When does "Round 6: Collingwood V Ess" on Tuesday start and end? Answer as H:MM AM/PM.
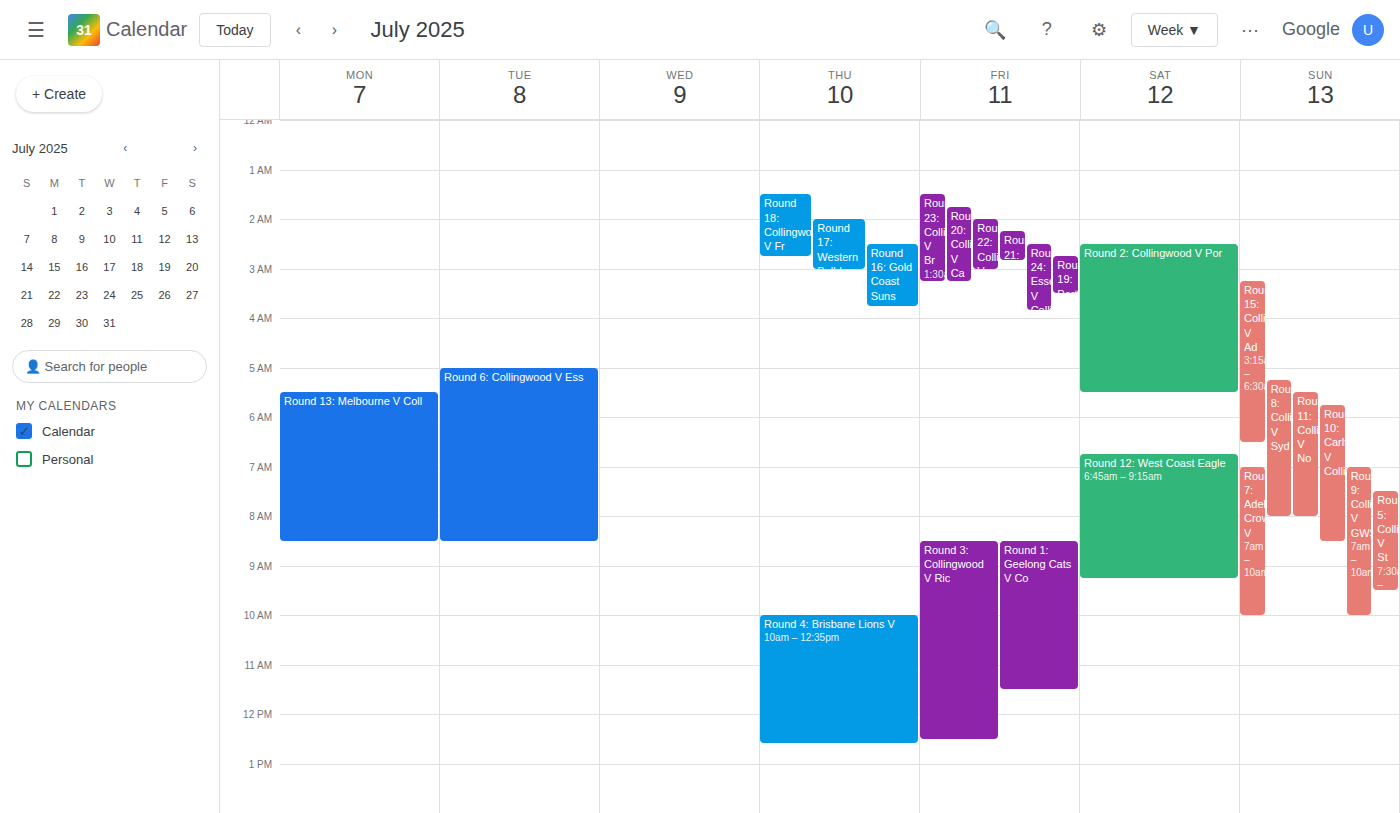
5:00 AM to 8:30 AM